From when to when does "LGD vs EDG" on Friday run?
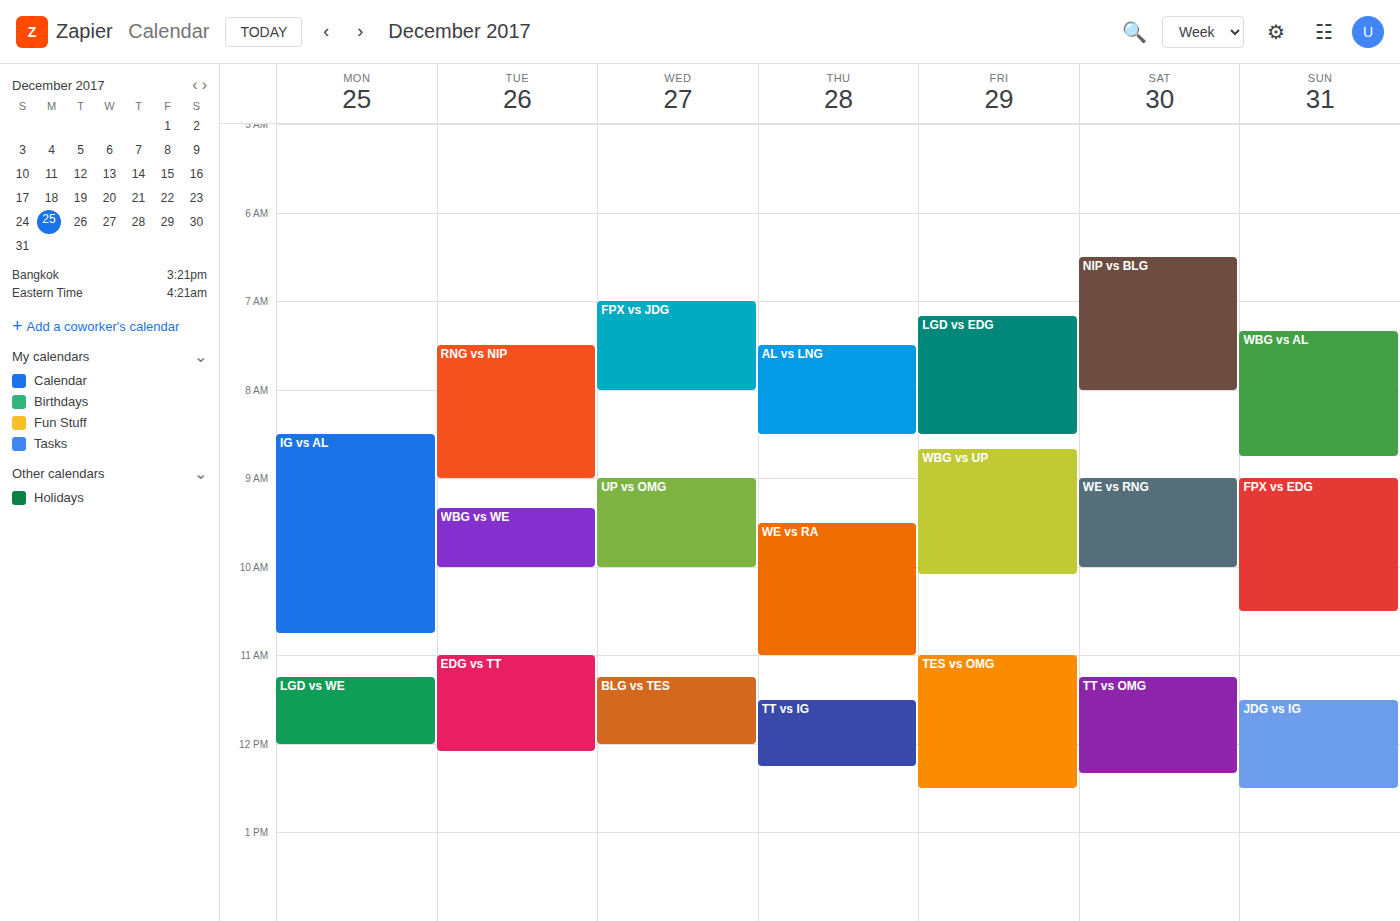
07:10 to 08:30